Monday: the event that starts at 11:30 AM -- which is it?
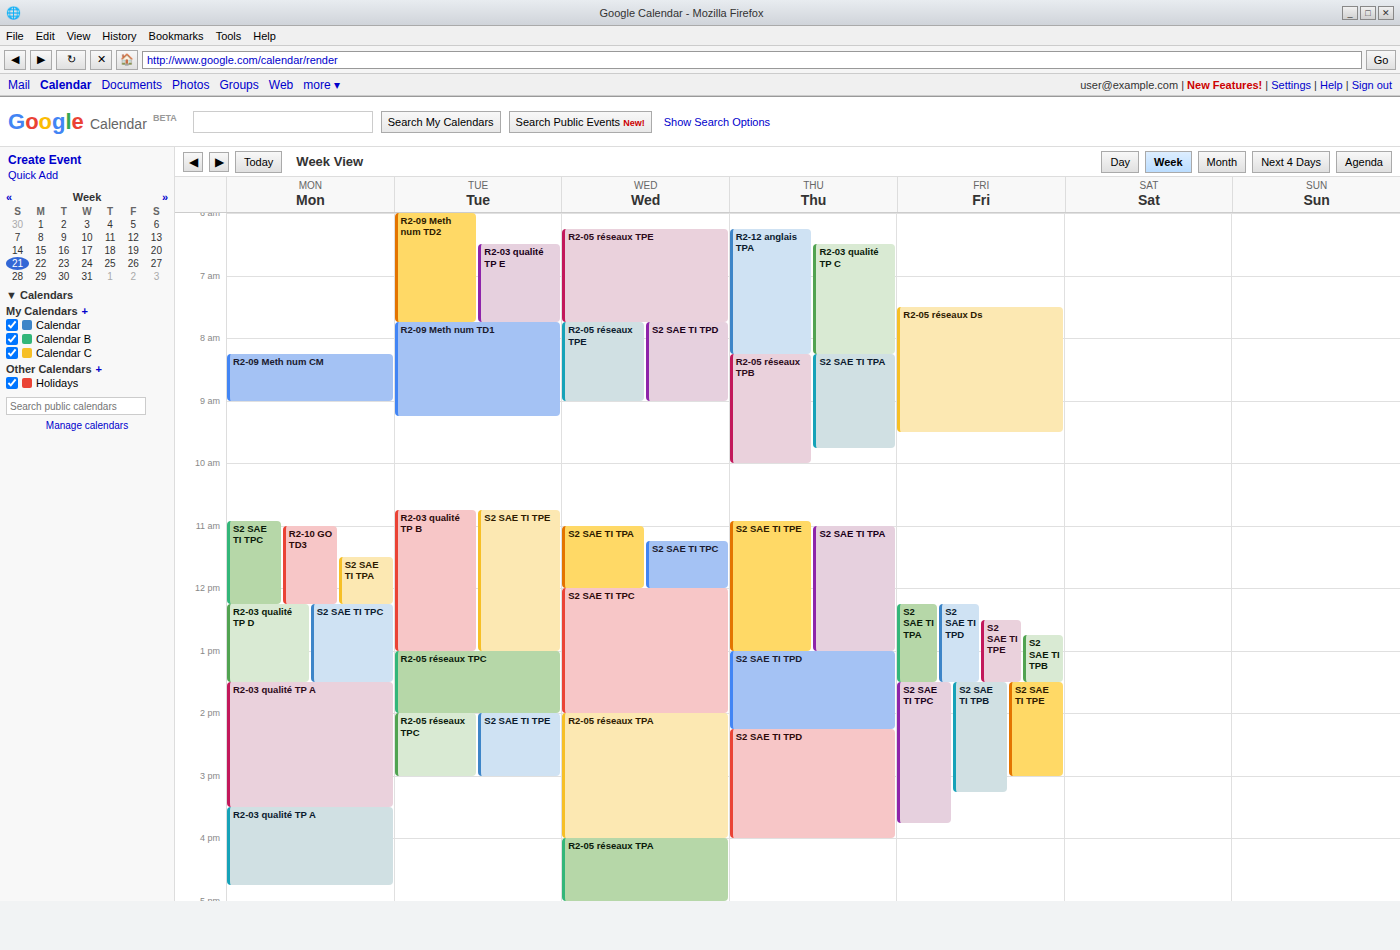
"S2 SAE TI TPA"